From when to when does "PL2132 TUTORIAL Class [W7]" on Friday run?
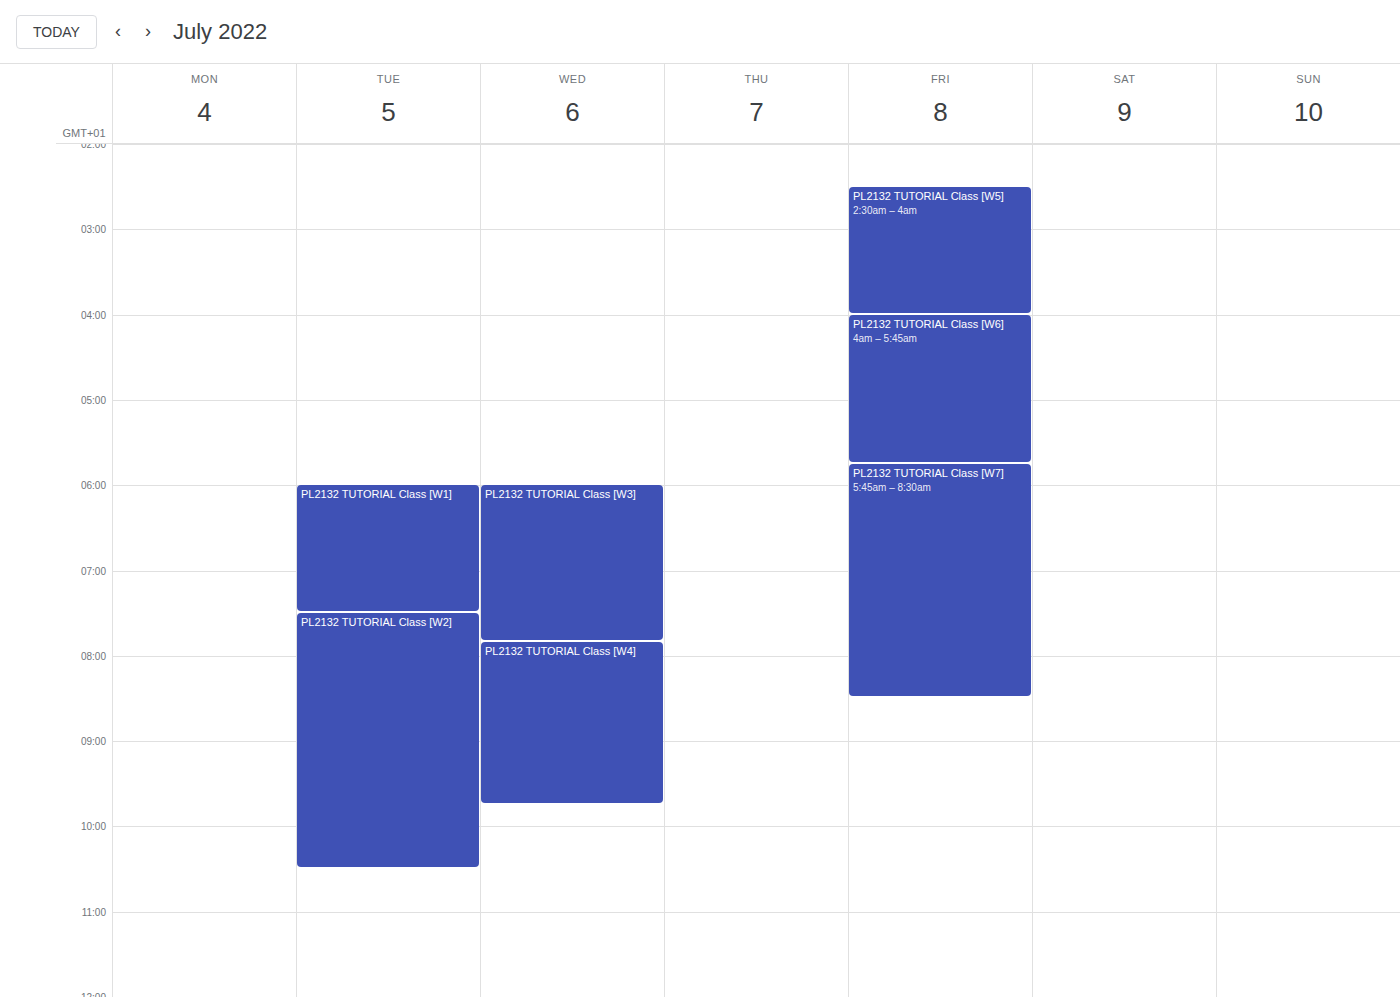
5:45 AM to 8:30 AM